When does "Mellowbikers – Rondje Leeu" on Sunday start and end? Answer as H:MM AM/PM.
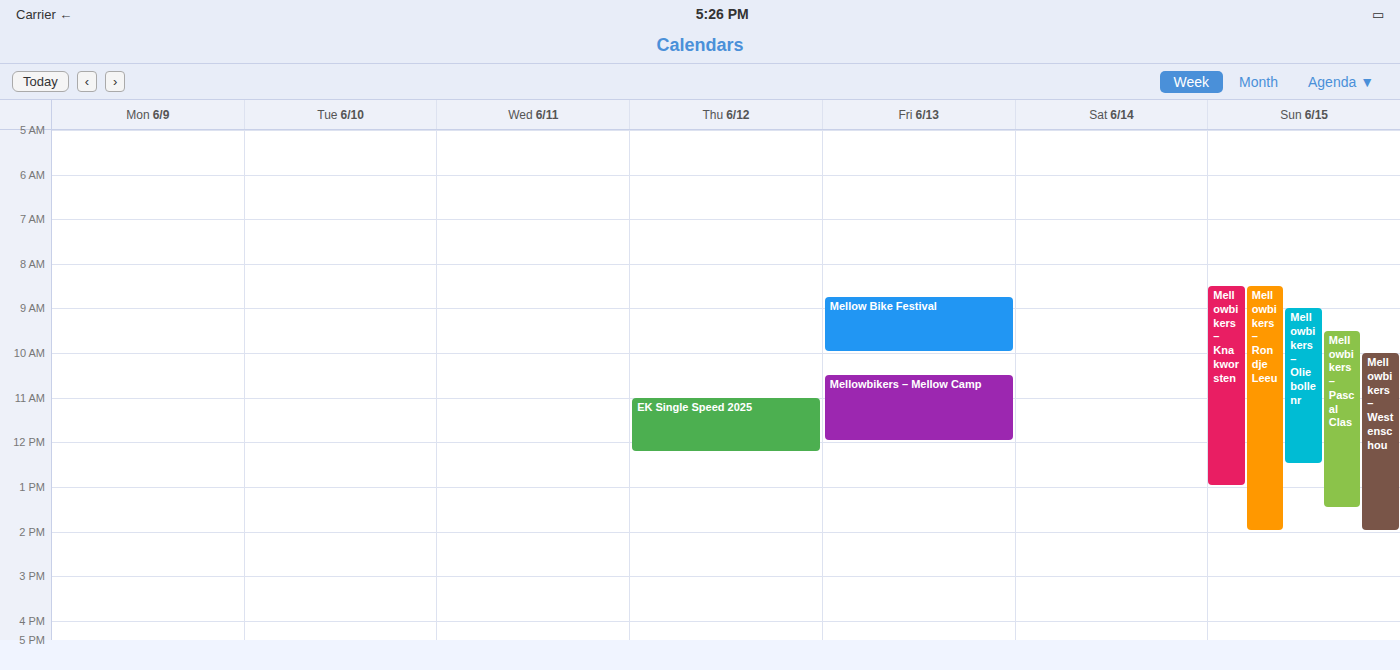
8:30 AM to 2:00 PM